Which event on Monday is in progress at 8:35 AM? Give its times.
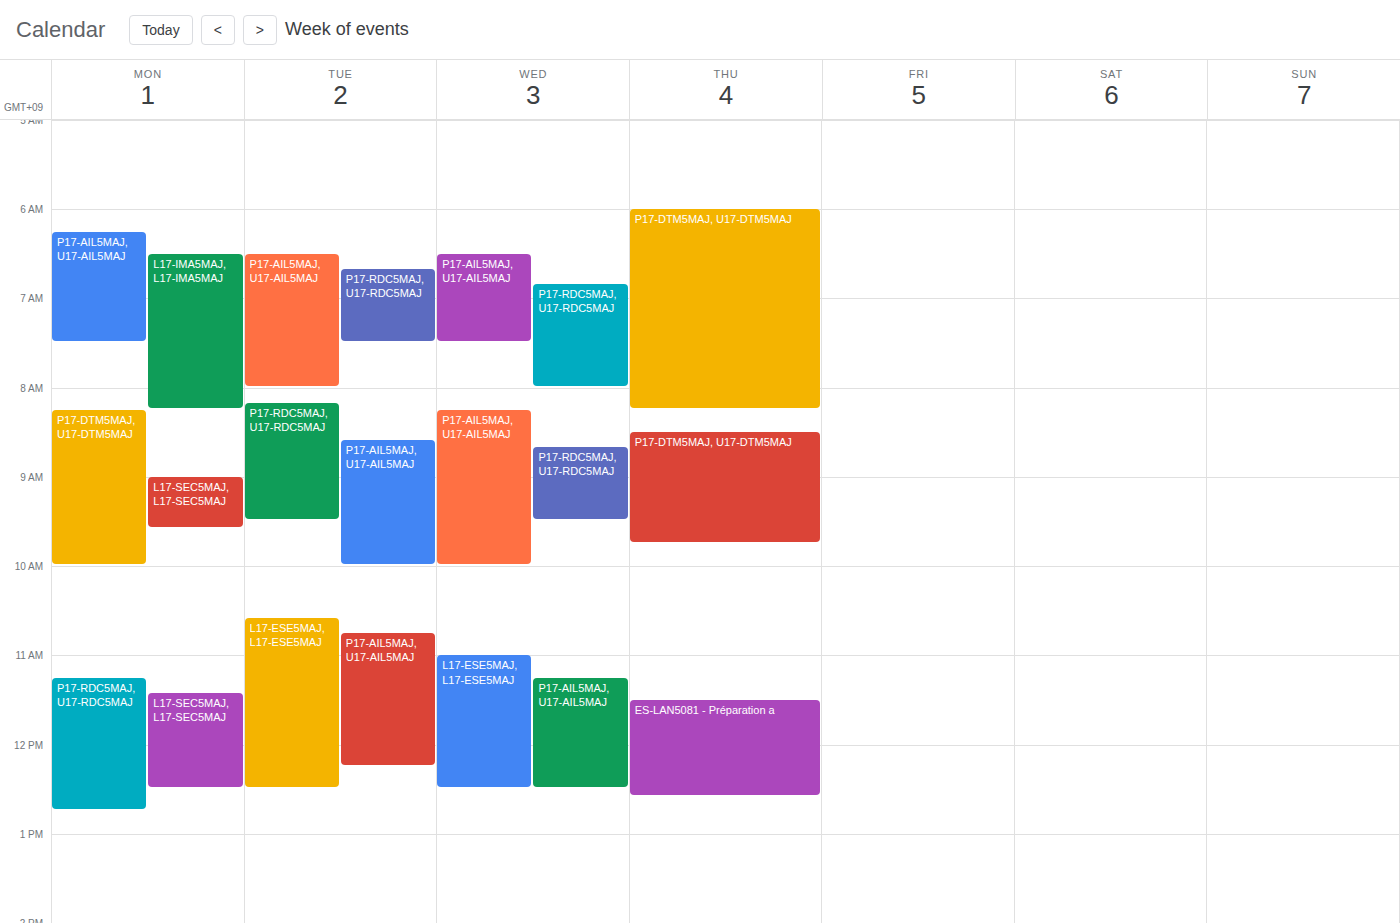
"P17-DTM5MAJ, U17-DTM5MAJ", 8:15 AM to 10:00 AM